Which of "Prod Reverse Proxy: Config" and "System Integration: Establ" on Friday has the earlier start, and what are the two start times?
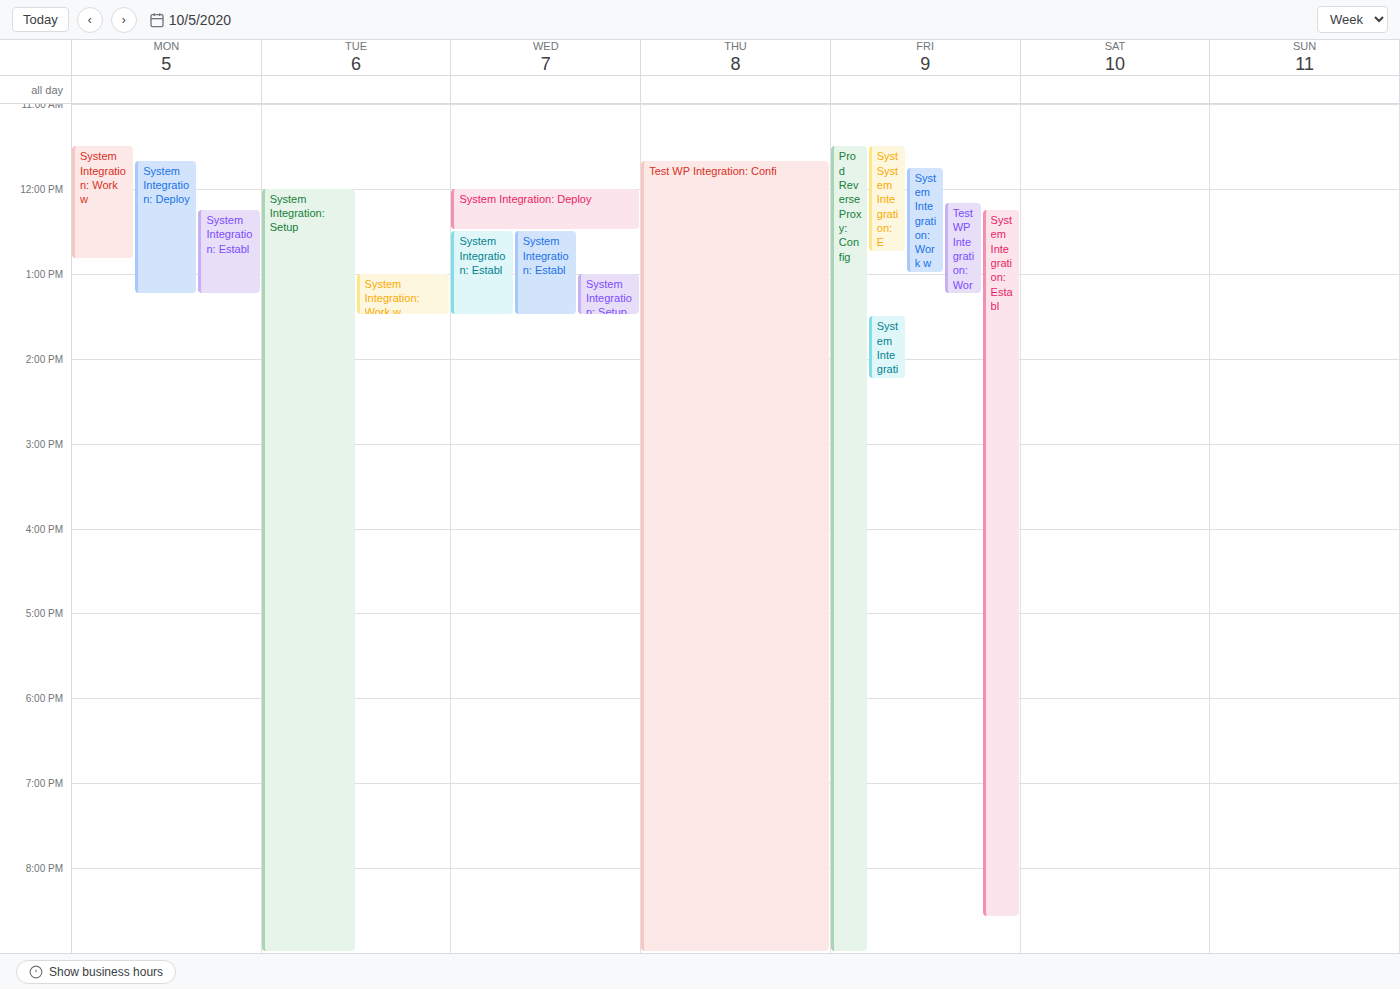
"Prod Reverse Proxy: Config" 11:30 AM; "System Integration: Establ" 12:15 PM.